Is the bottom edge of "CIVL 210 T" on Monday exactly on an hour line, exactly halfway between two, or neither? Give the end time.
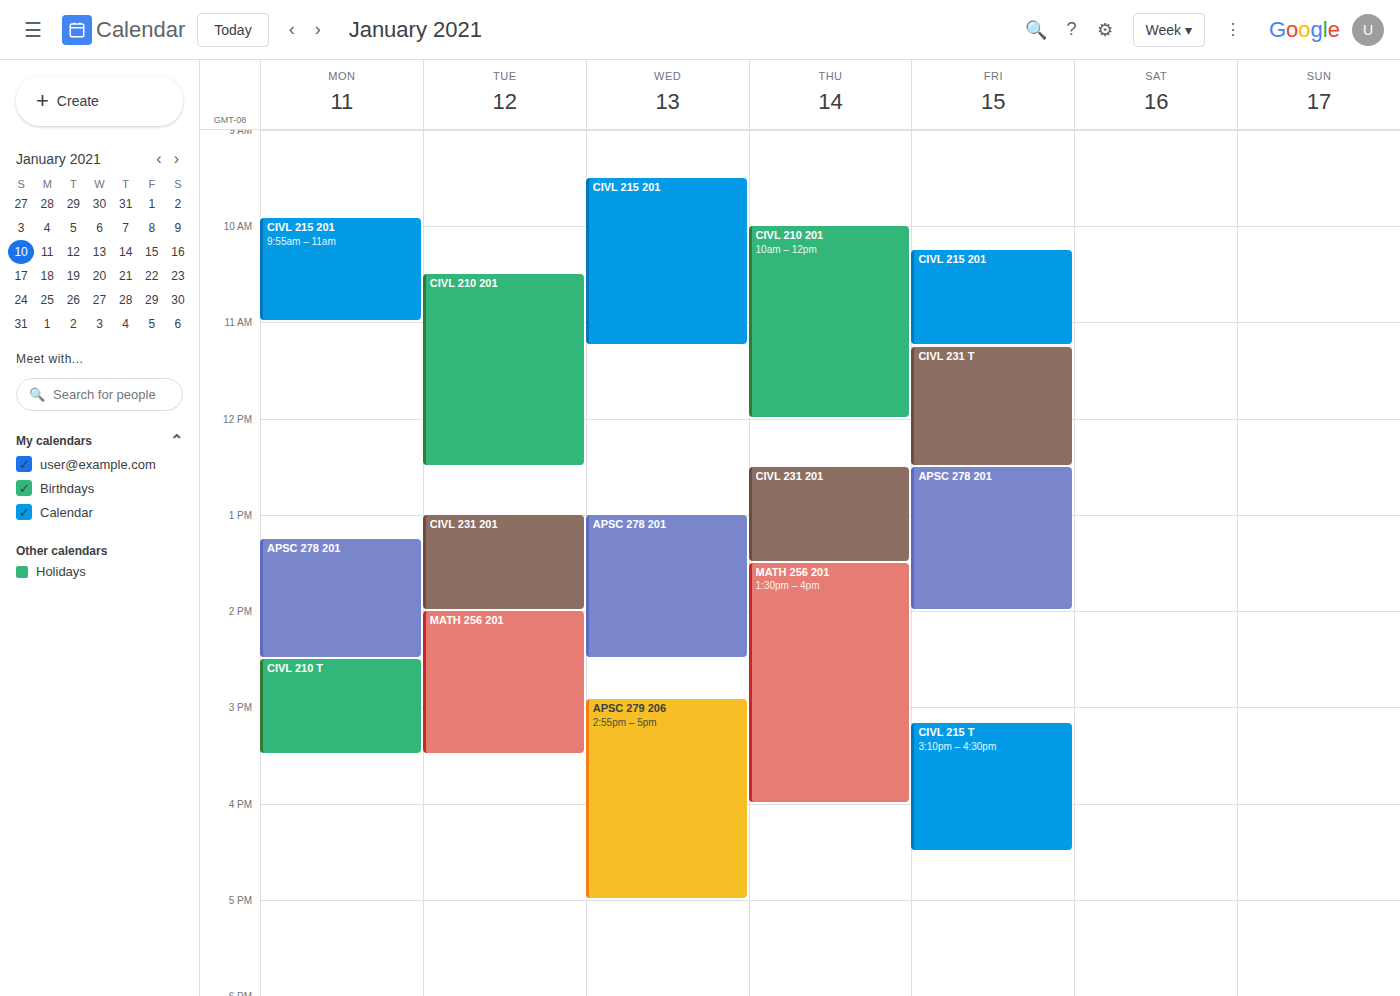
3:30 PM -- halfway between the 3 PM and 4 PM lines.